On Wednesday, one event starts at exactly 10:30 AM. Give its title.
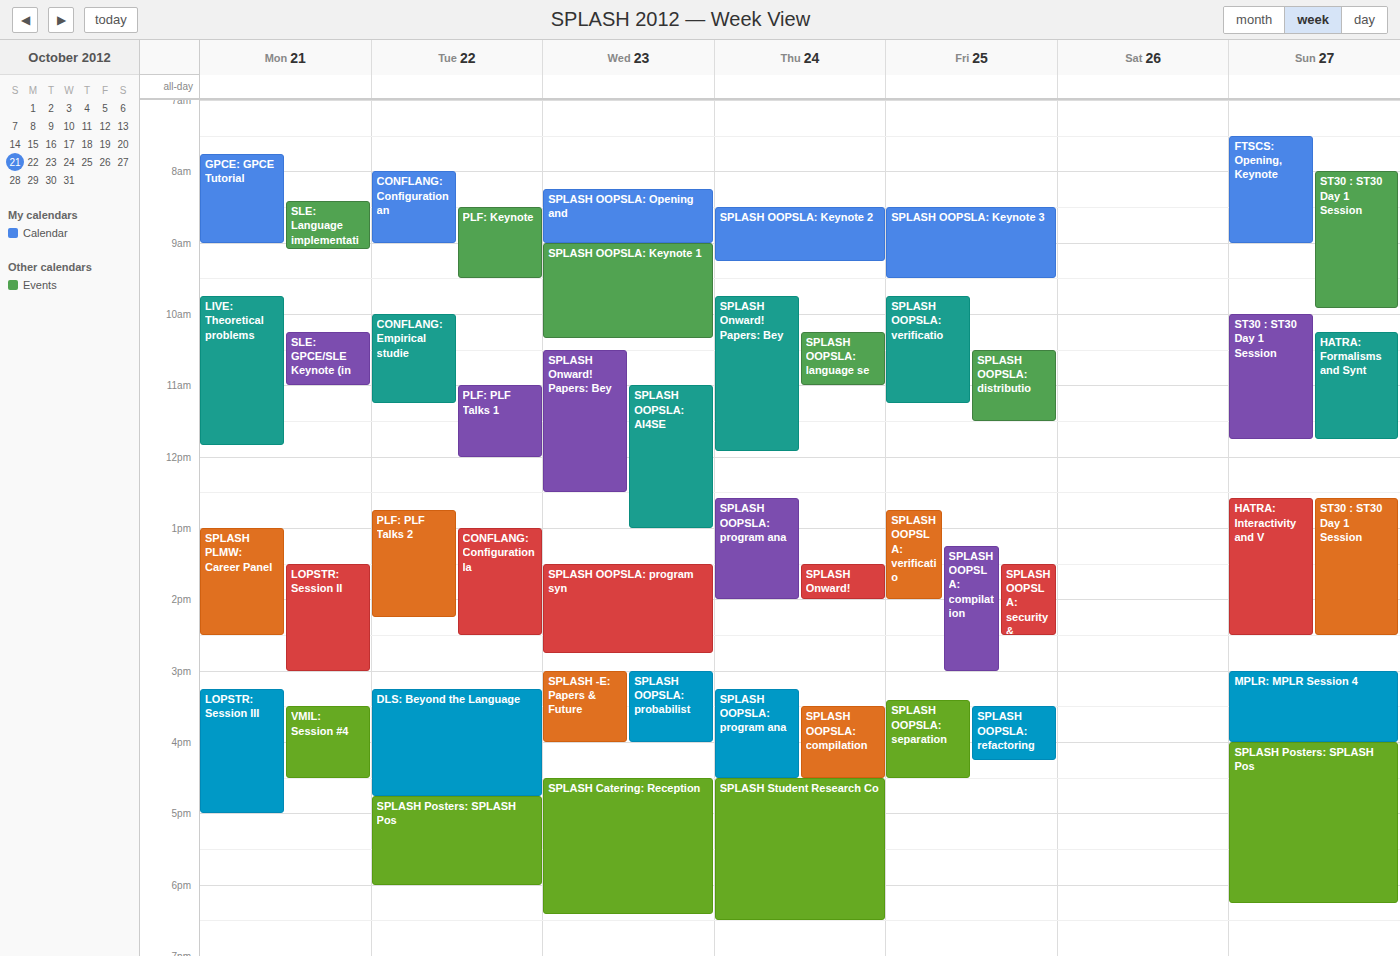
"SPLASH Onward! Papers: Bey"